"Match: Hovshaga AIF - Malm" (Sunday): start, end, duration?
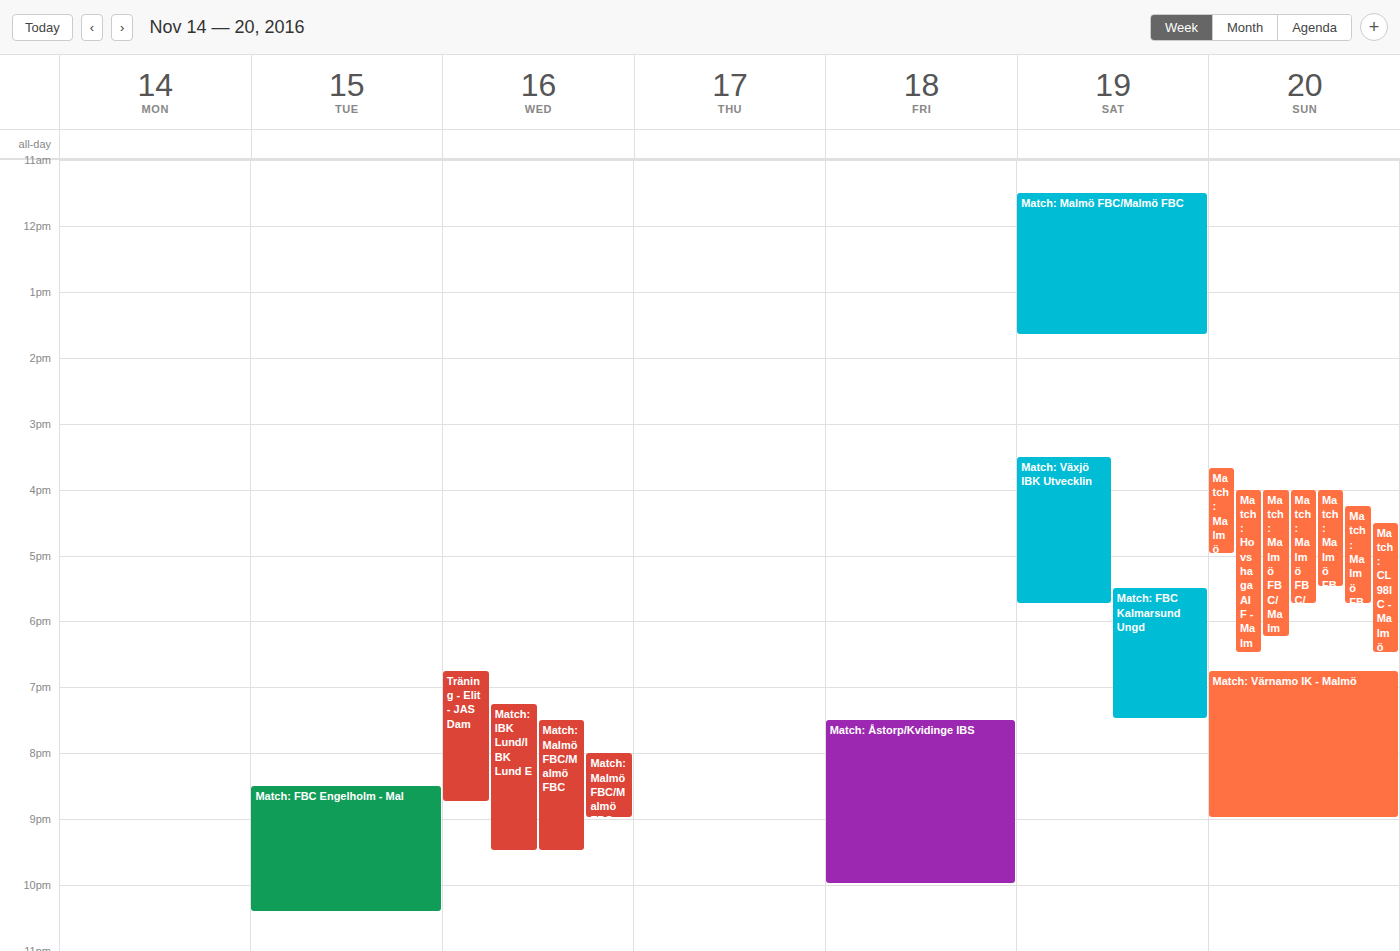
16:00 to 18:30, 2 hours 30 minutes